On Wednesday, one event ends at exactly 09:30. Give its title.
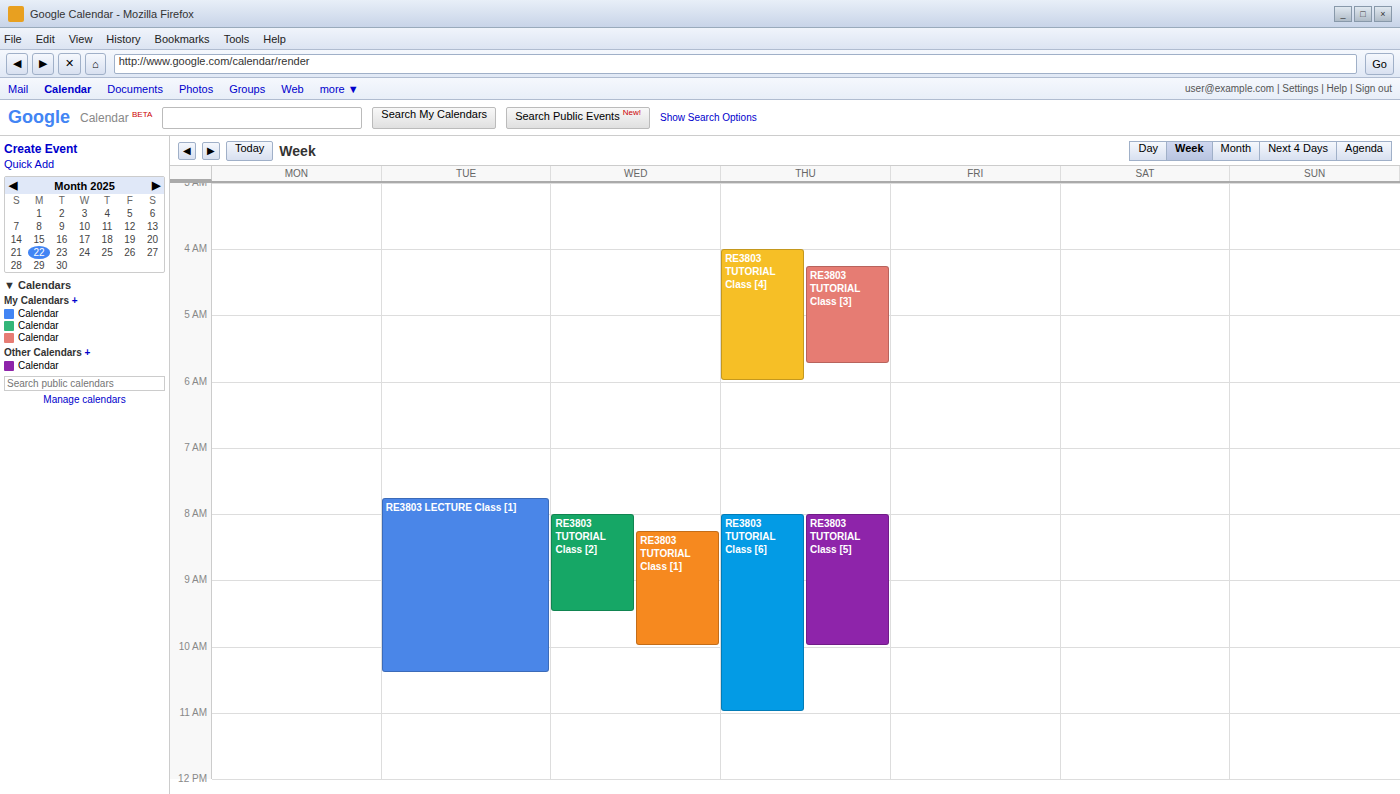
"RE3803 TUTORIAL Class [2]"